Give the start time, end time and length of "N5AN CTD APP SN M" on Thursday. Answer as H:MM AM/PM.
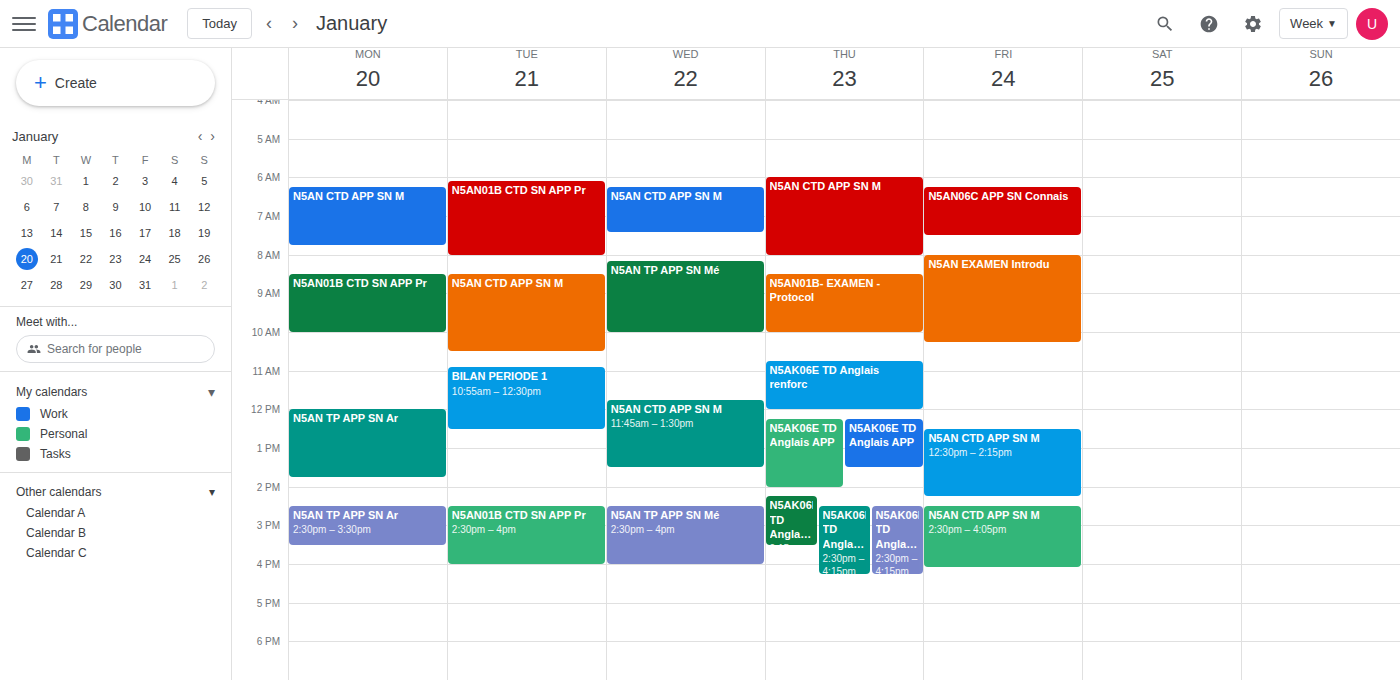
6:00 AM to 8:00 AM, 2 hours